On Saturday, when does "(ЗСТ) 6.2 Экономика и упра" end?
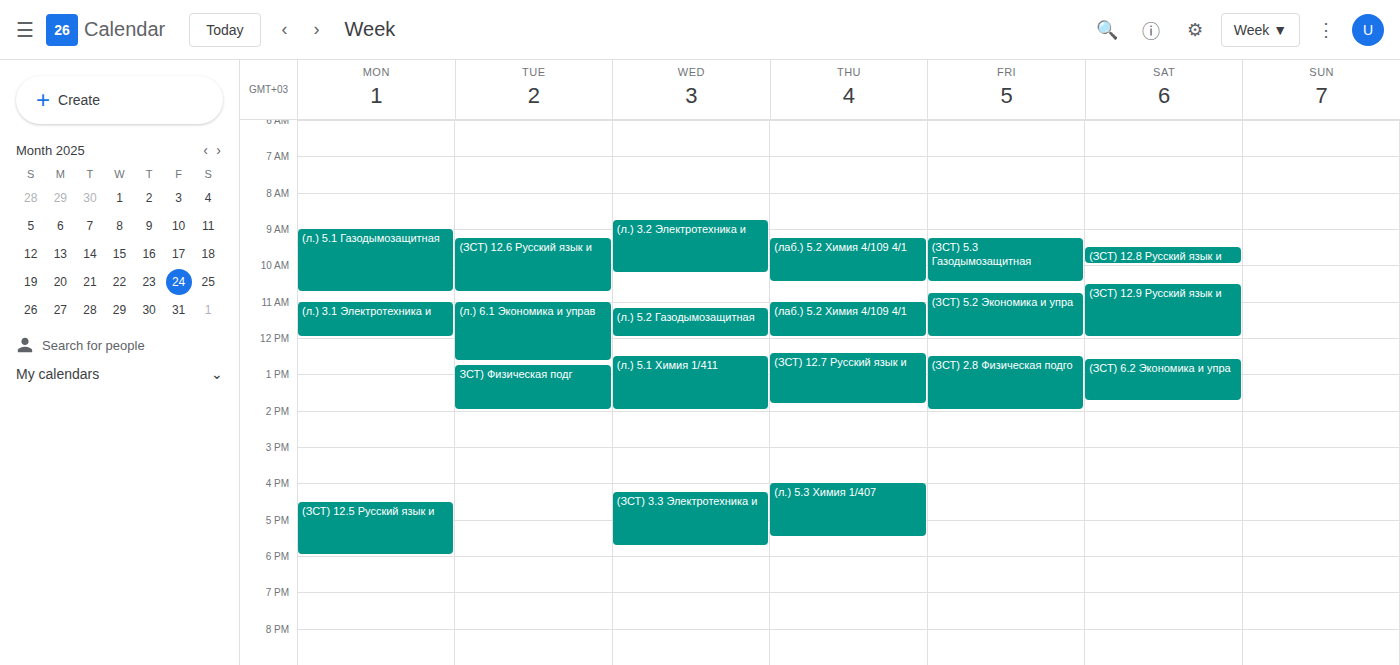
1:45 PM